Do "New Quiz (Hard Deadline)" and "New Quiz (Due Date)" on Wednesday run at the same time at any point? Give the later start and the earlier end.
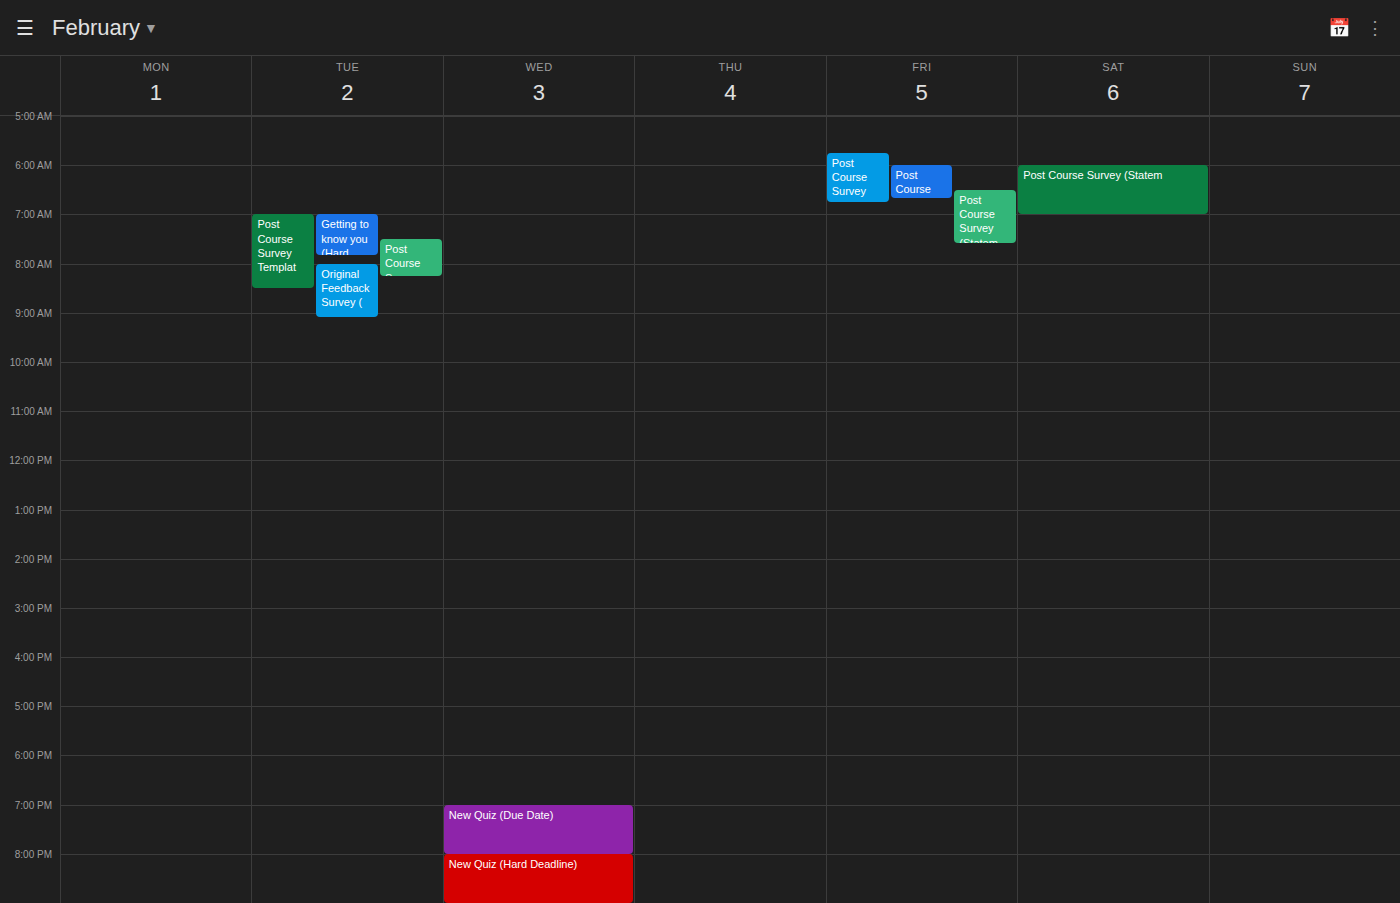
"New Quiz (Due Date)" ends at 8:00 PM, exactly when "New Quiz (Hard Deadline)" starts -- they touch but do not overlap.